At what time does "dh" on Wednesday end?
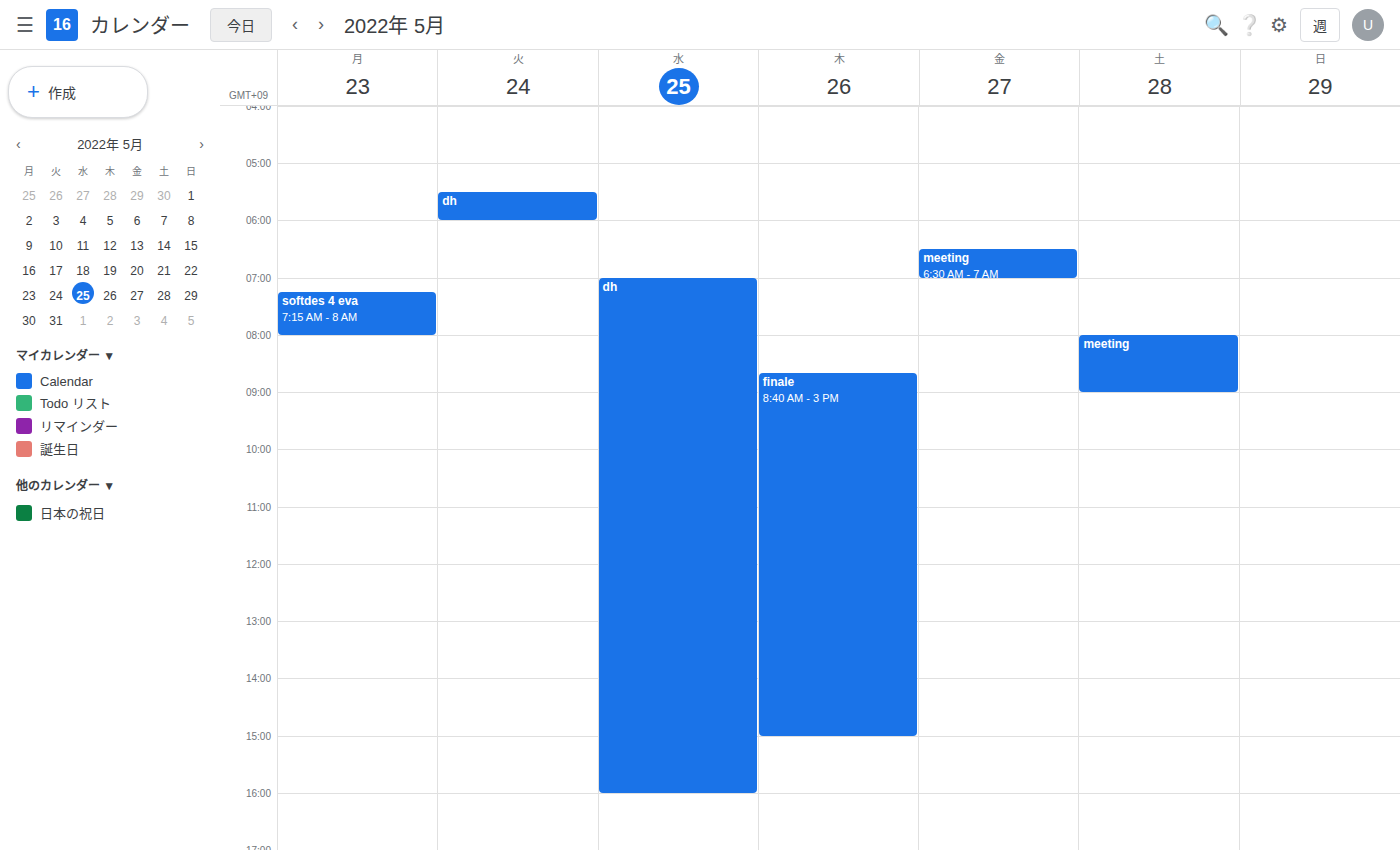
16:00